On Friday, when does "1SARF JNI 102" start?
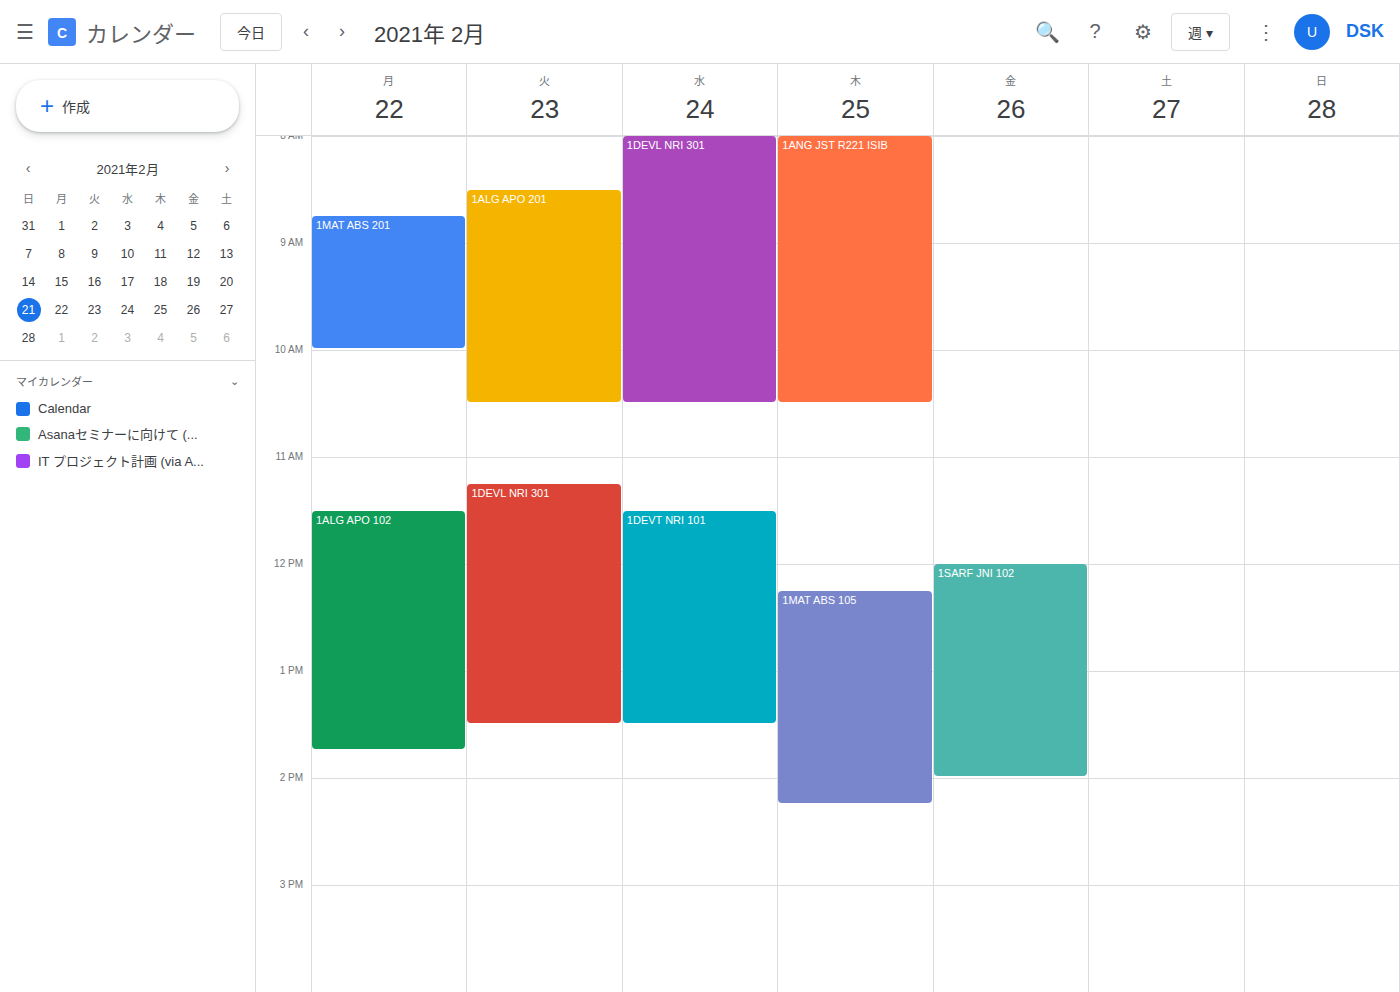
12:00 PM